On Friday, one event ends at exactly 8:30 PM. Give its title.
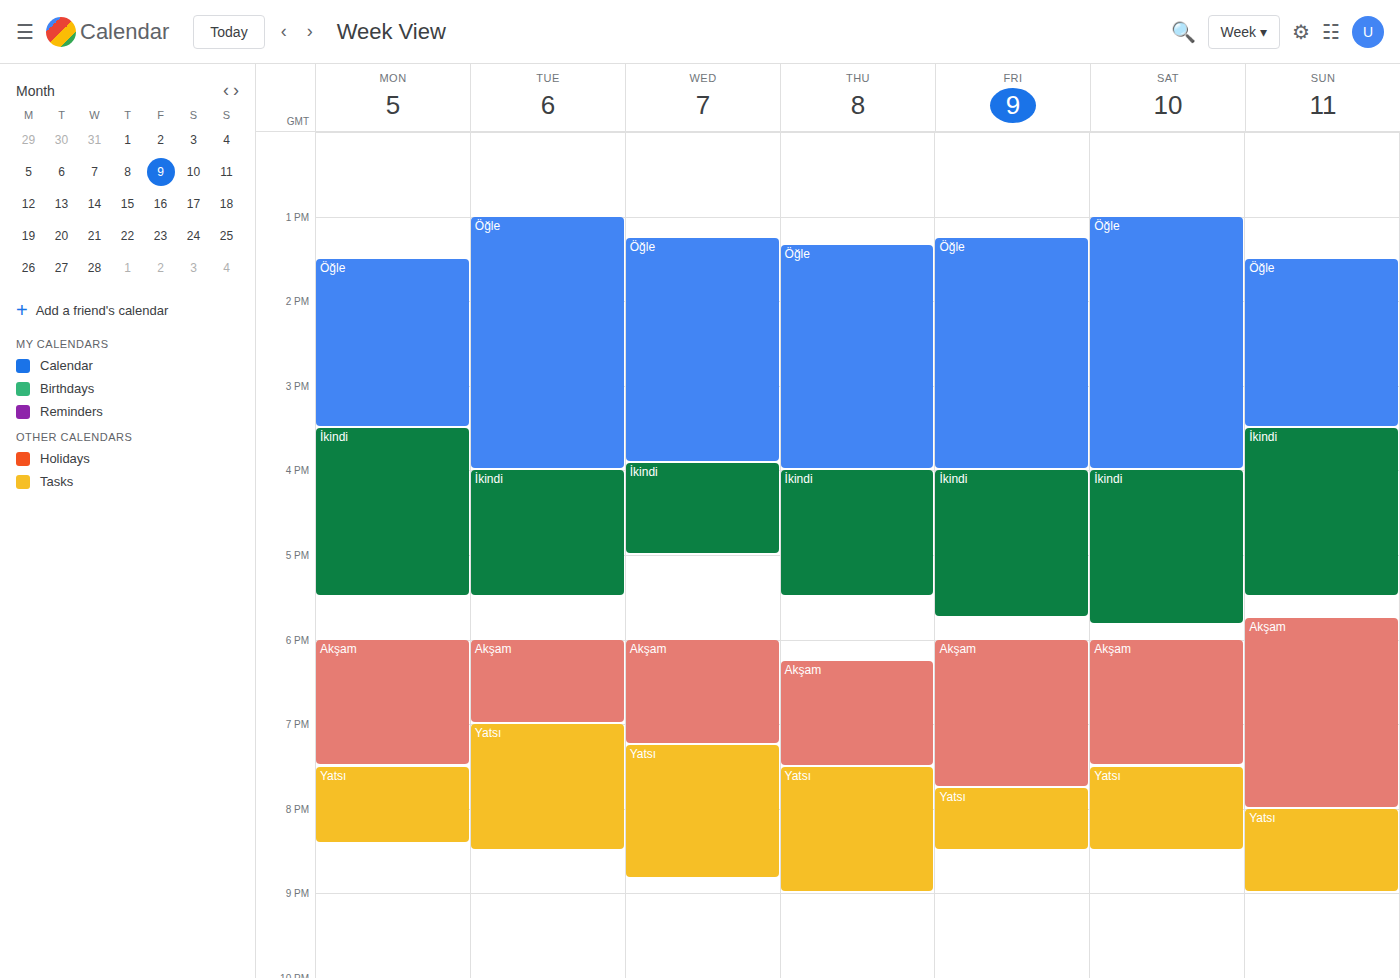
"Yatsı"